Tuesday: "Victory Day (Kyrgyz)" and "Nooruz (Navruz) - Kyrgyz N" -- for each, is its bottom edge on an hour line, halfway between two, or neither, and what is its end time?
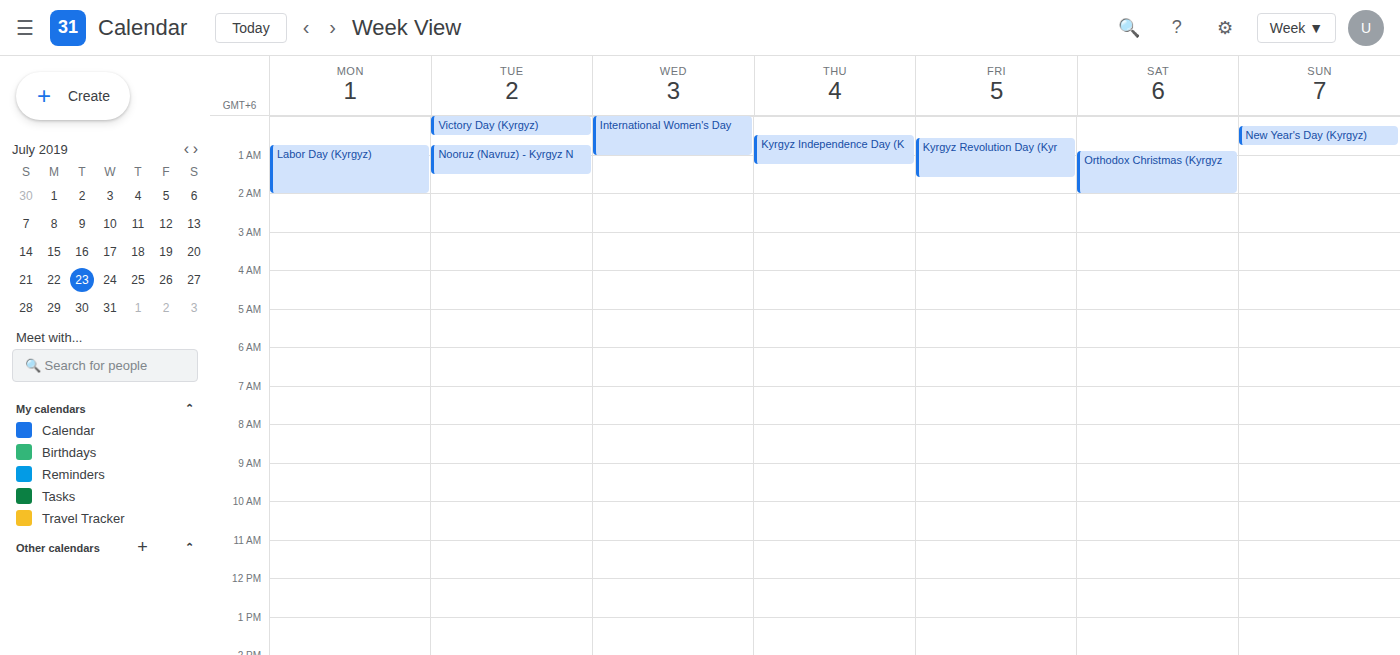
"Victory Day (Kyrgyz)": 12:30 AM, halfway between the 12 AM and 1 AM lines. "Nooruz (Navruz) - Kyrgyz N": 1:30 AM, halfway between the 1 AM and 2 AM lines.